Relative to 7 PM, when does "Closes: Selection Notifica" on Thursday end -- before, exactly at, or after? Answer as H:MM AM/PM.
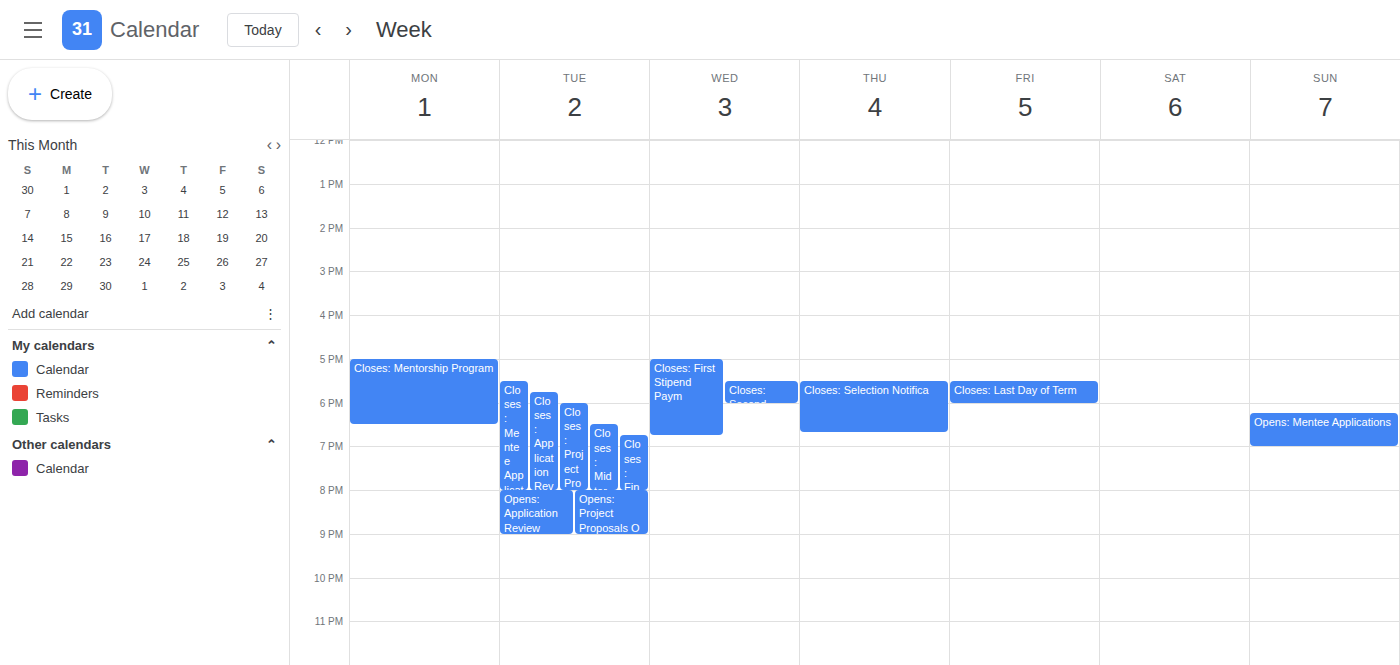
6:40 PM -- before 7 PM, 20 minutes above the 7 PM line.